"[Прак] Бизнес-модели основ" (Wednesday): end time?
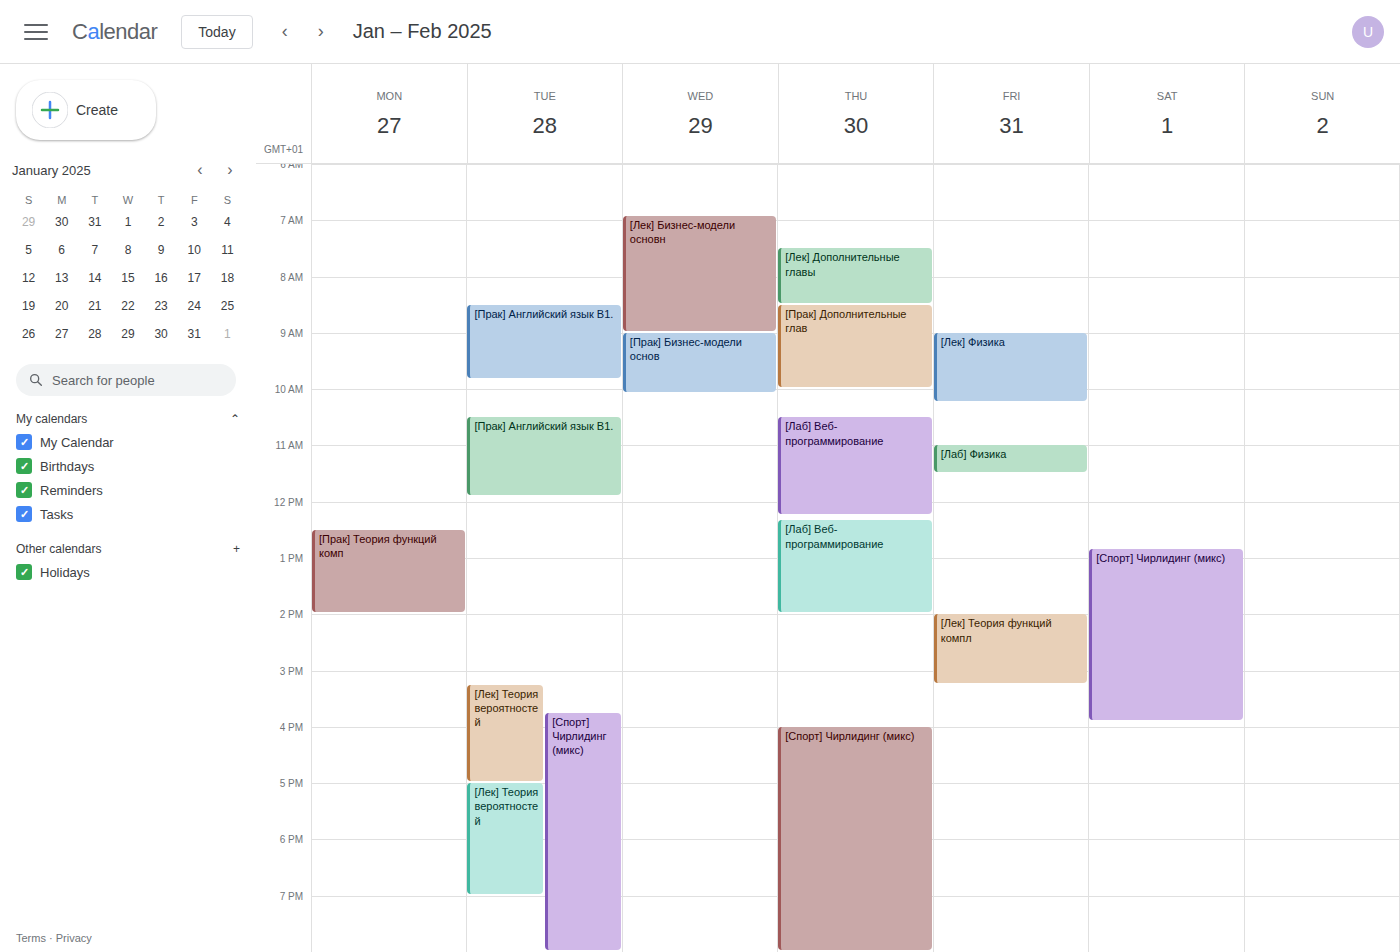
10:05 AM